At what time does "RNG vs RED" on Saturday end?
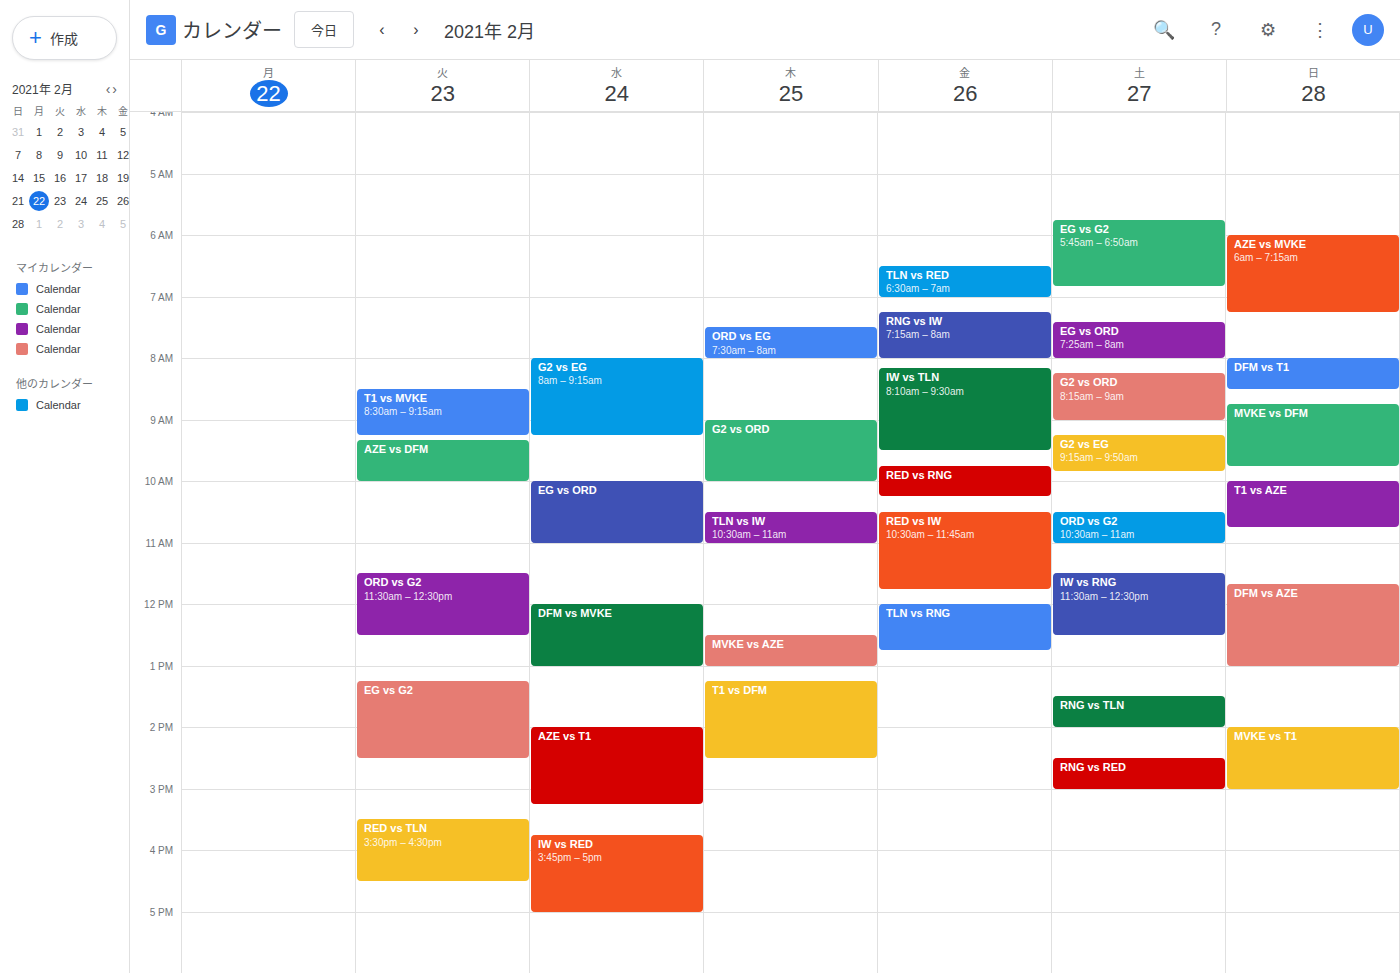
3:00 PM